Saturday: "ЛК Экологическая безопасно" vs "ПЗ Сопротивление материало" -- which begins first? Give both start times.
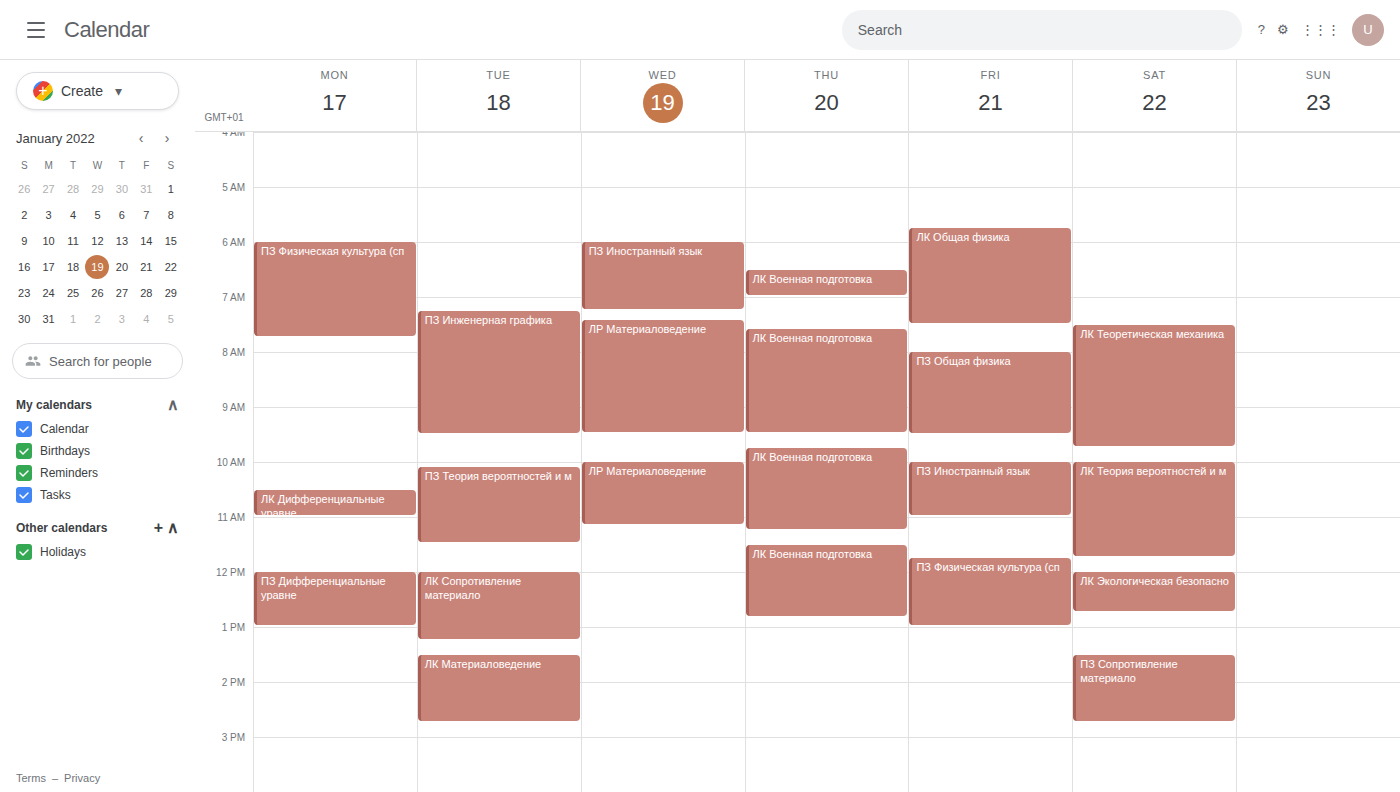
"ЛК Экологическая безопасно" 12:00 PM; "ПЗ Сопротивление материало" 1:30 PM.